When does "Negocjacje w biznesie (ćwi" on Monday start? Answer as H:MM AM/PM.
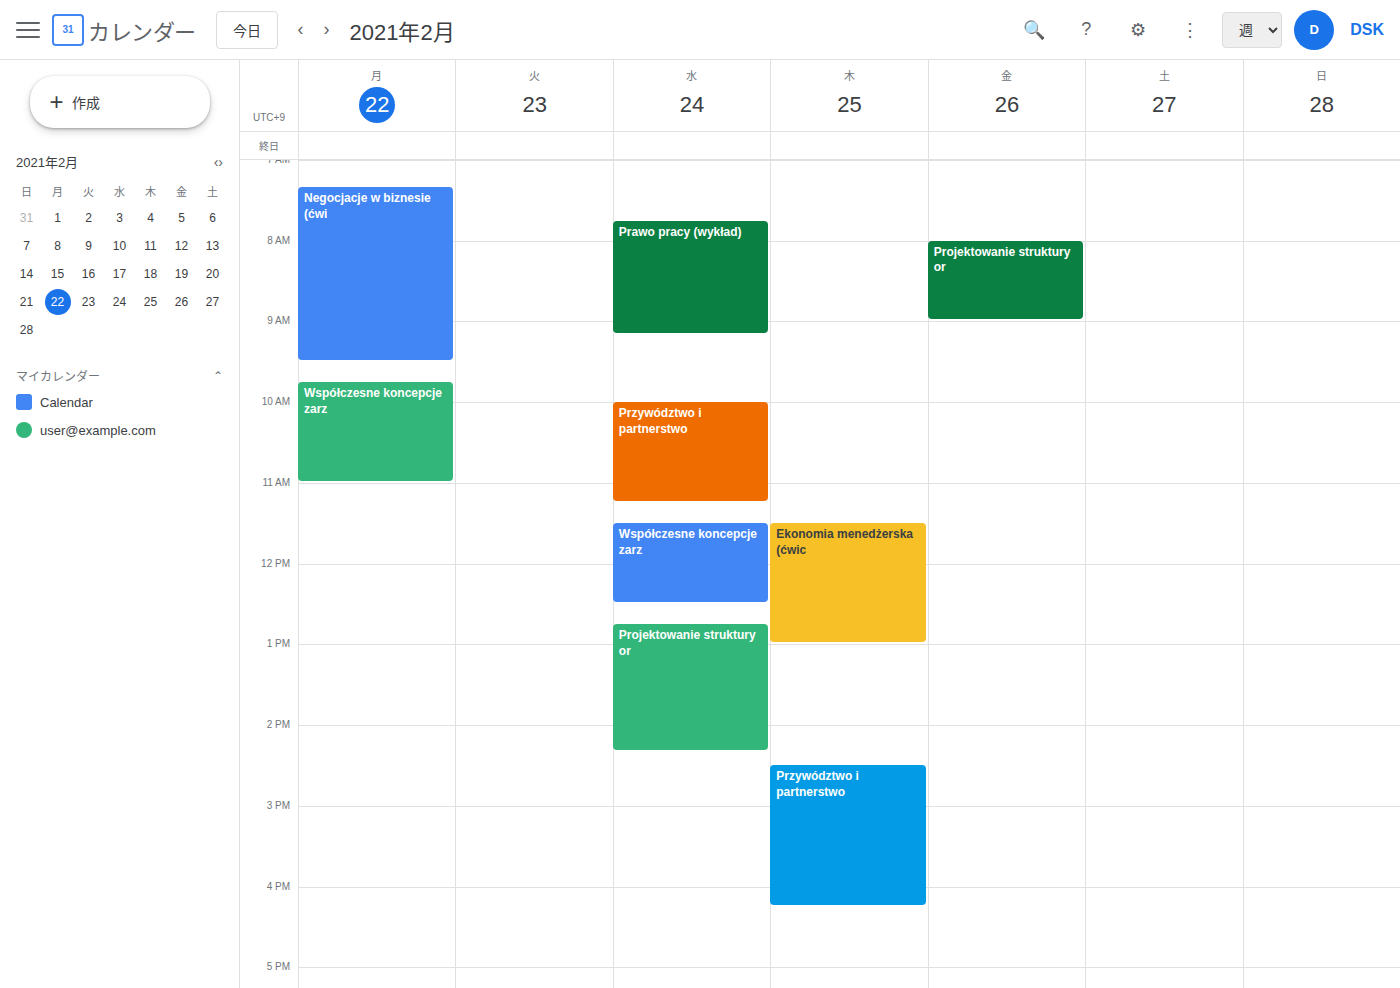
7:20 AM